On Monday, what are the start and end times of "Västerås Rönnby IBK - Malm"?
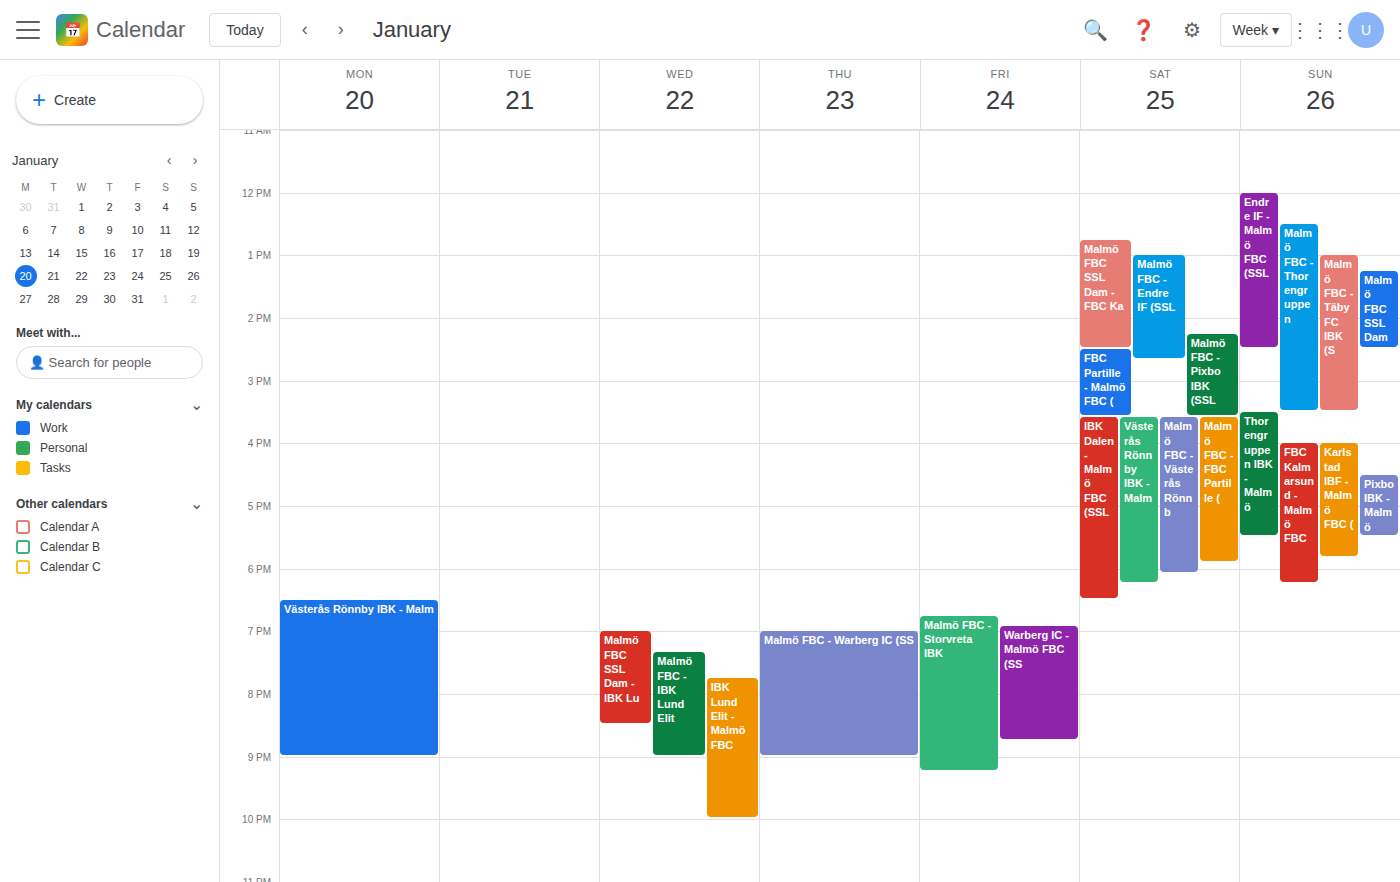
6:30 PM to 9:00 PM